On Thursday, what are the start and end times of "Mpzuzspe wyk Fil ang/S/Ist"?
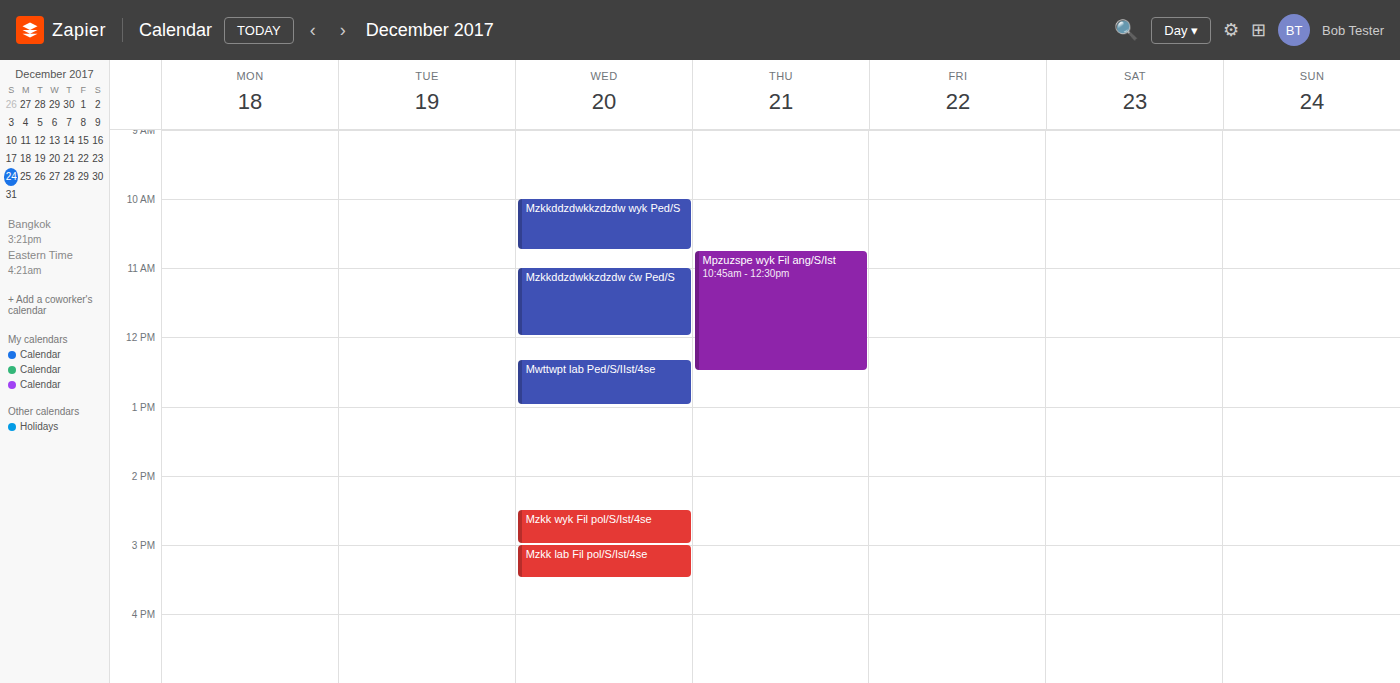
10:45 AM to 12:30 PM